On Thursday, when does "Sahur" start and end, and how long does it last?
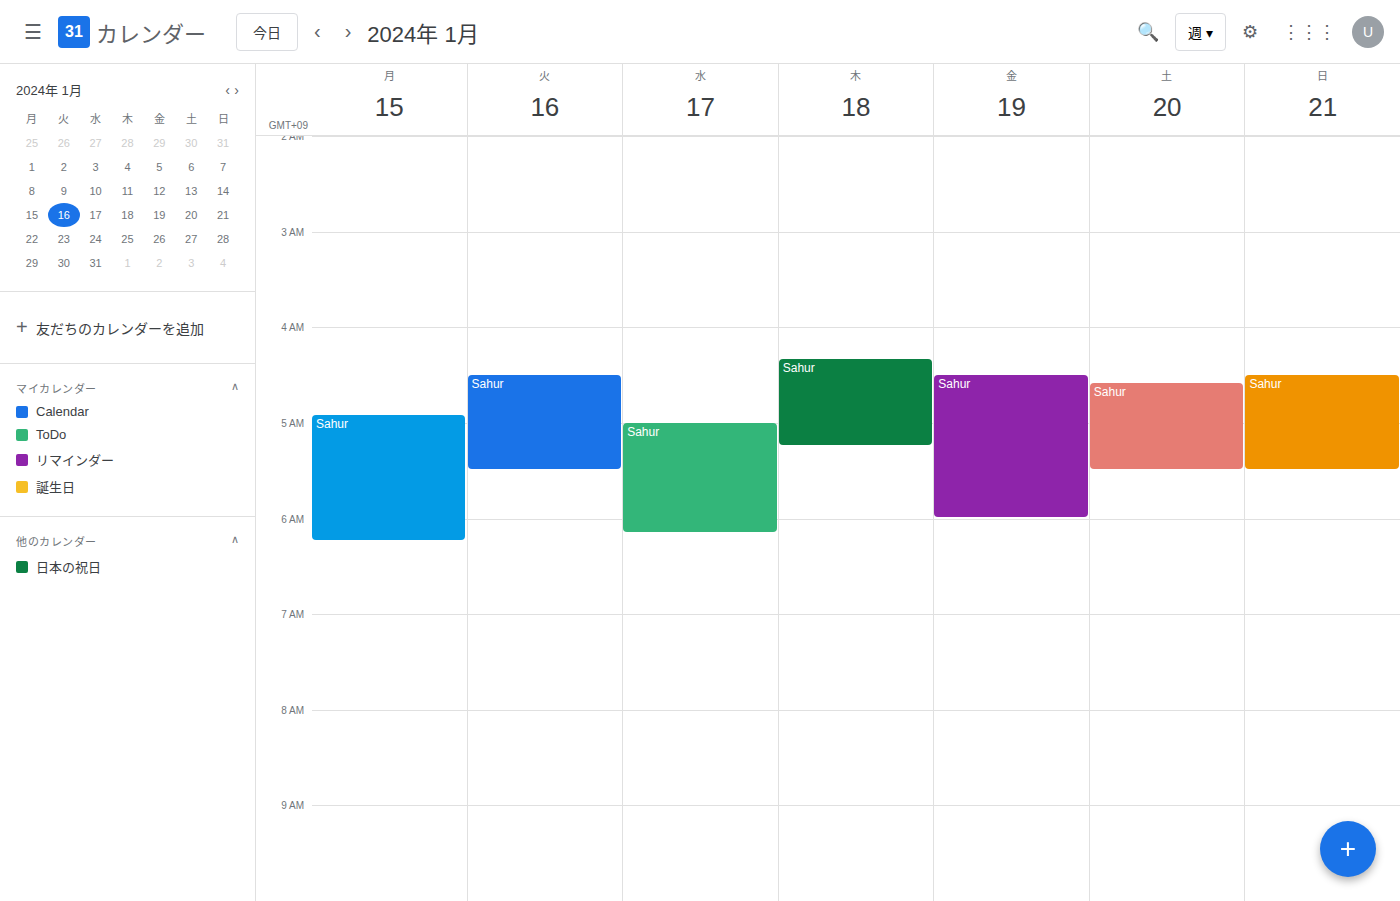
4:20 AM to 5:15 AM, 55 minutes